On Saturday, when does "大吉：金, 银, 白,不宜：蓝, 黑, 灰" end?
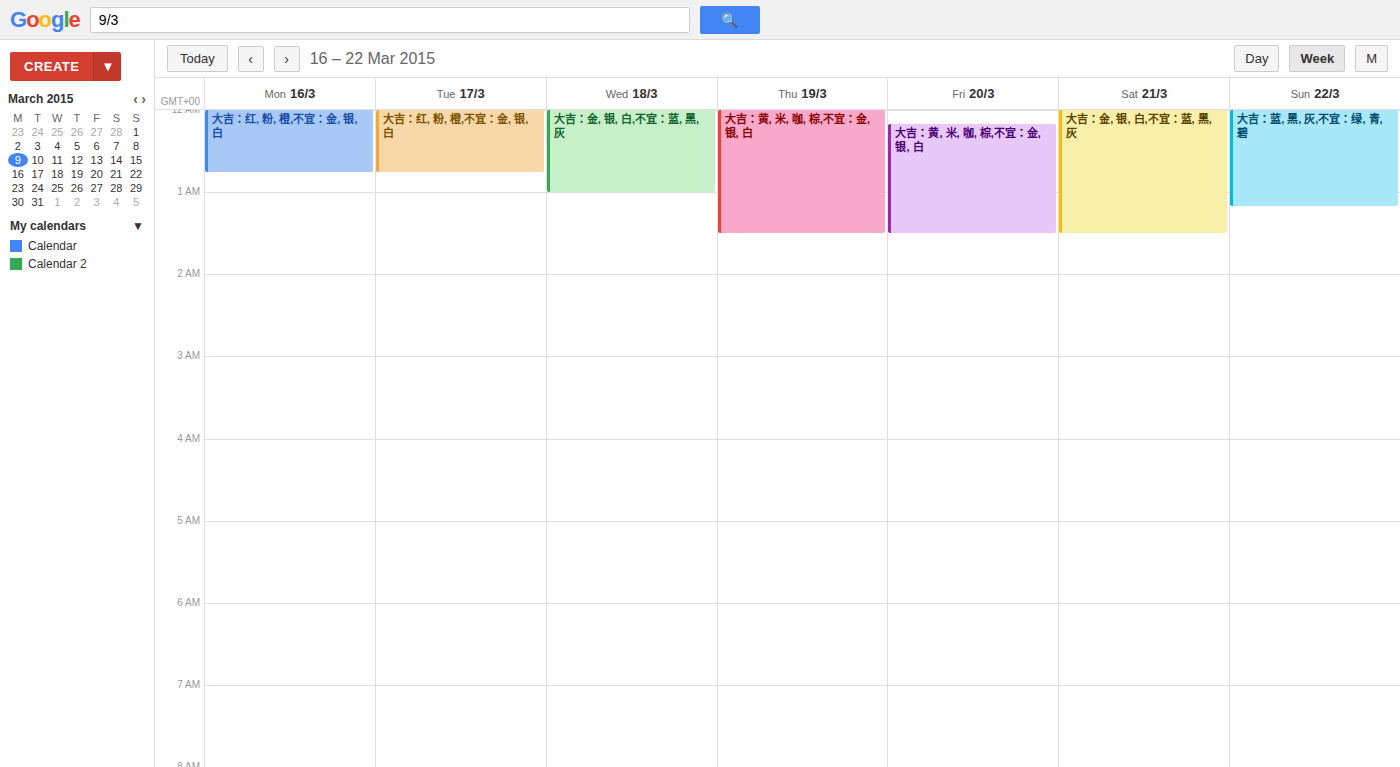
1:30 AM